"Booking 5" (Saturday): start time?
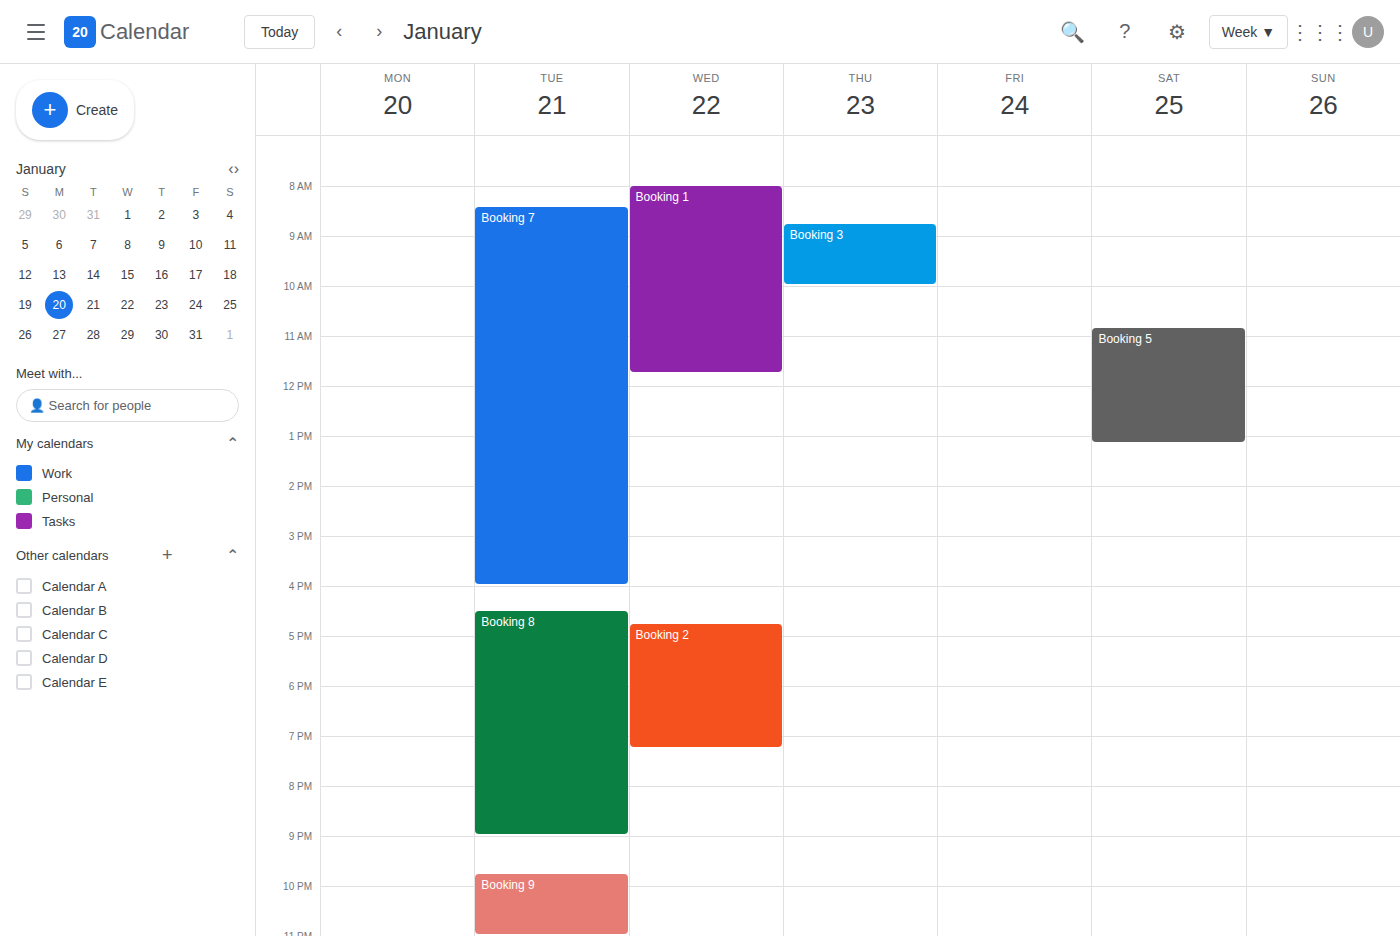
10:50 AM